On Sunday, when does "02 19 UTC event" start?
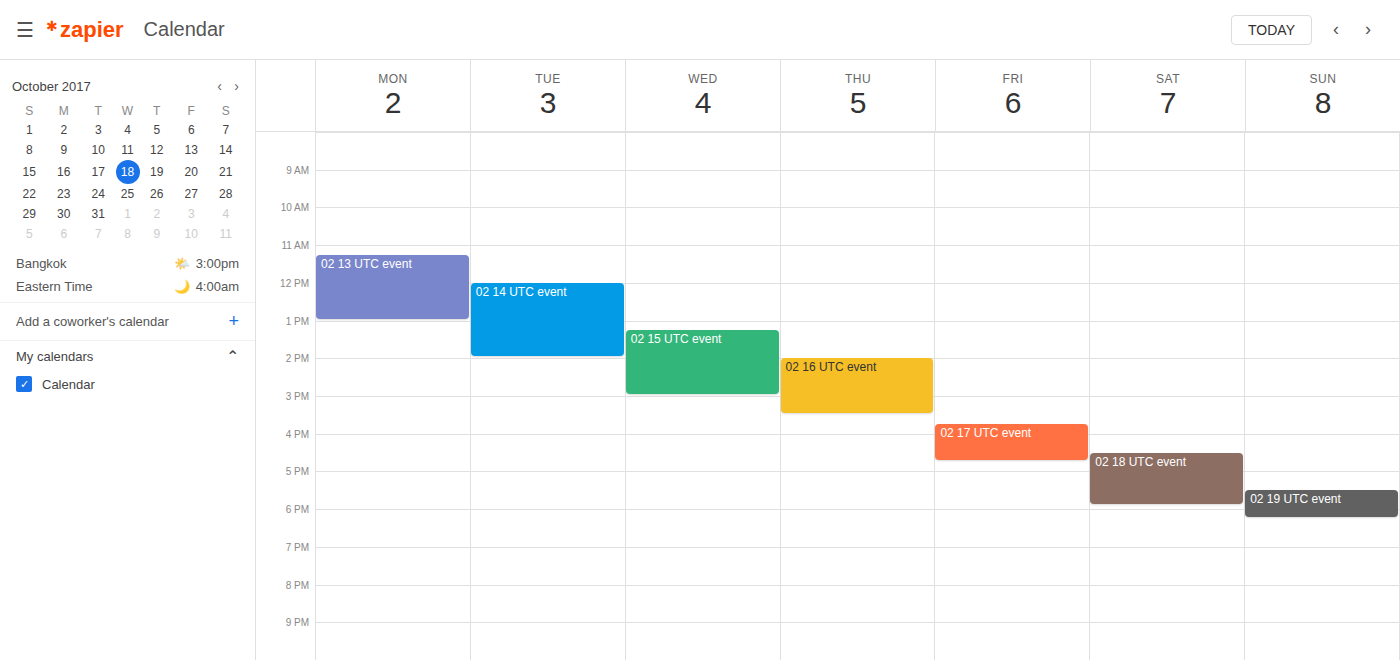
5:30 PM